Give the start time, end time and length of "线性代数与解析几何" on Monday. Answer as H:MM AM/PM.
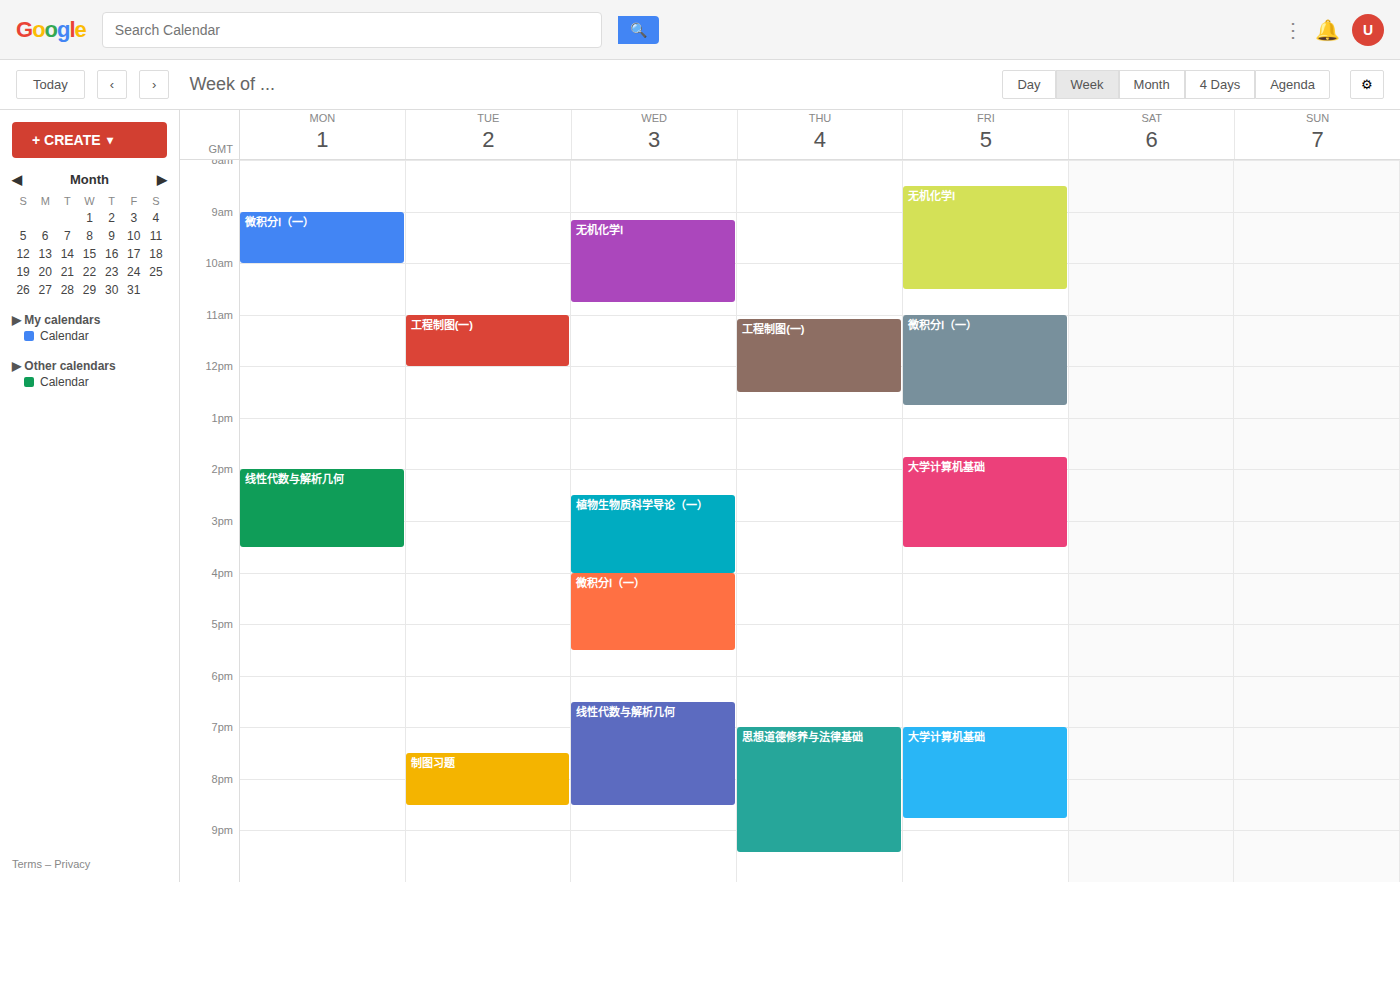
2:00 PM to 3:30 PM, 1 hour 30 minutes